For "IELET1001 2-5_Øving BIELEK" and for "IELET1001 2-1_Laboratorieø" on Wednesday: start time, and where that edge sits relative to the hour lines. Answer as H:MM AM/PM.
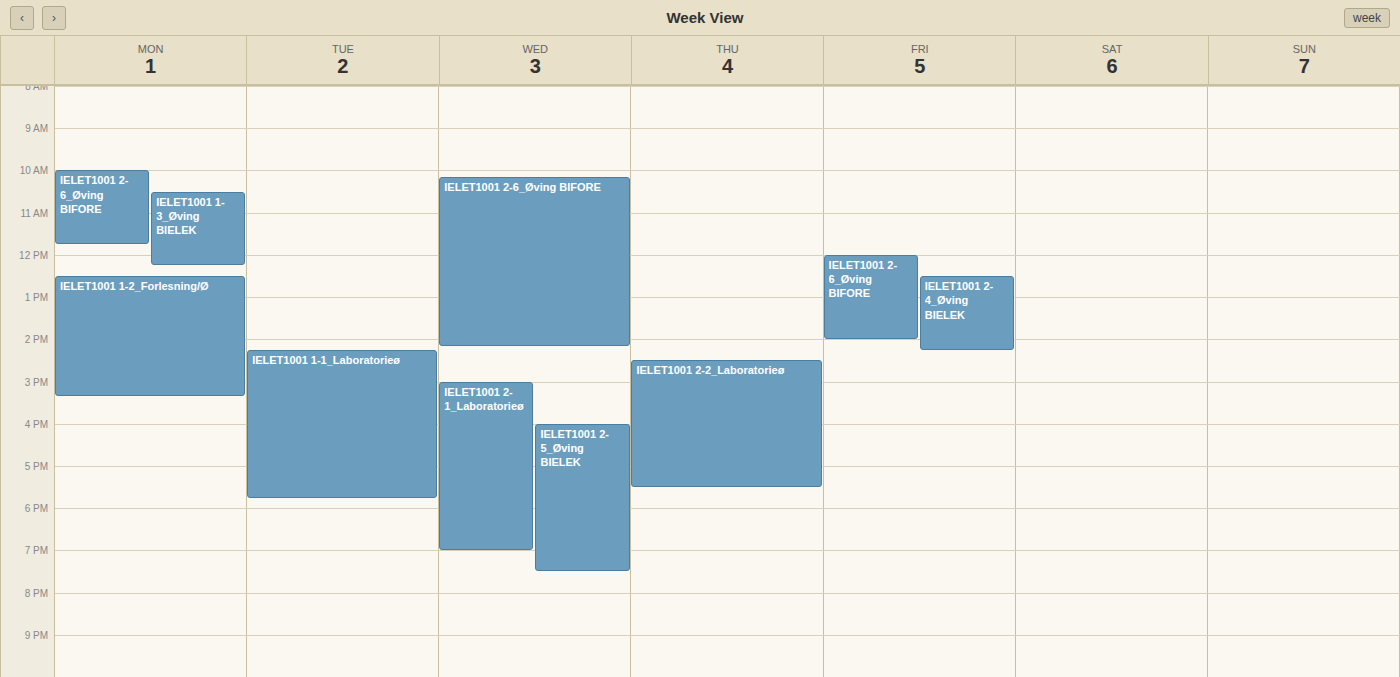
"IELET1001 2-5_Øving BIELEK": 4:00 PM, exactly on the 4 PM line. "IELET1001 2-1_Laboratorieø": 3:00 PM, exactly on the 3 PM line.